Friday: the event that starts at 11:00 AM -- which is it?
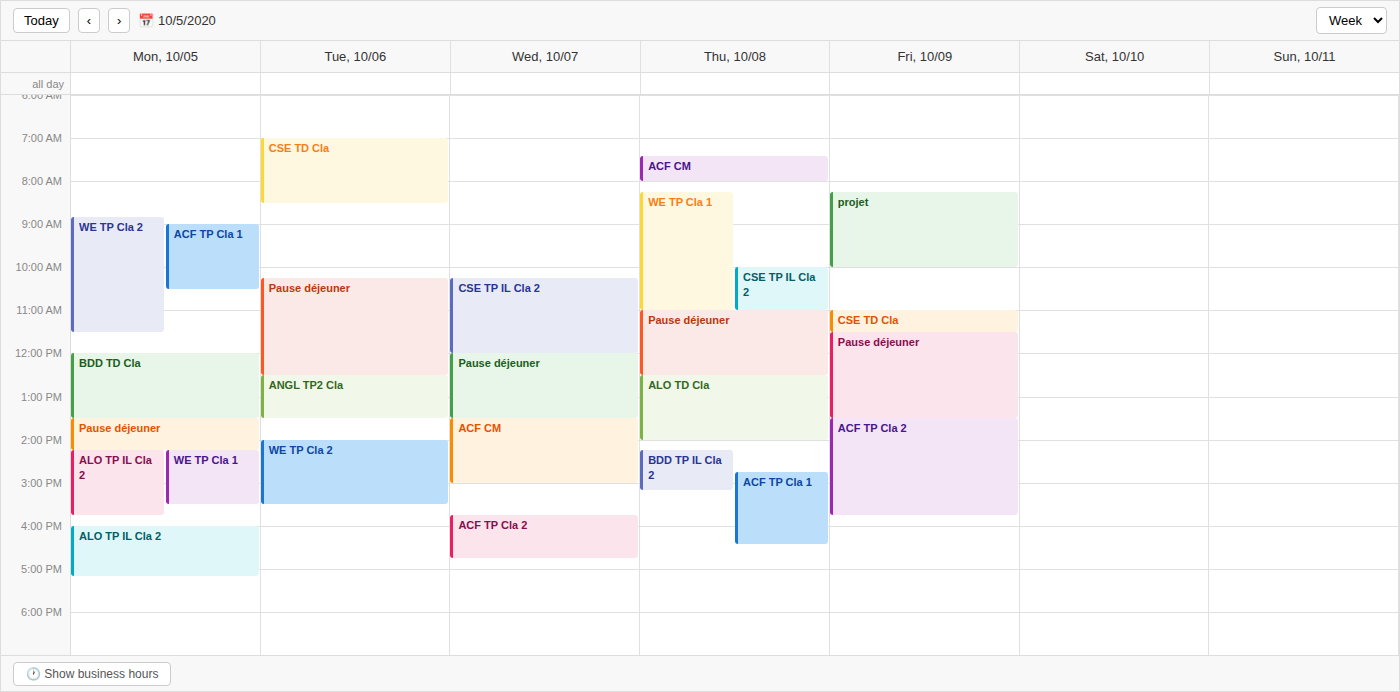
"CSE TD Cla"